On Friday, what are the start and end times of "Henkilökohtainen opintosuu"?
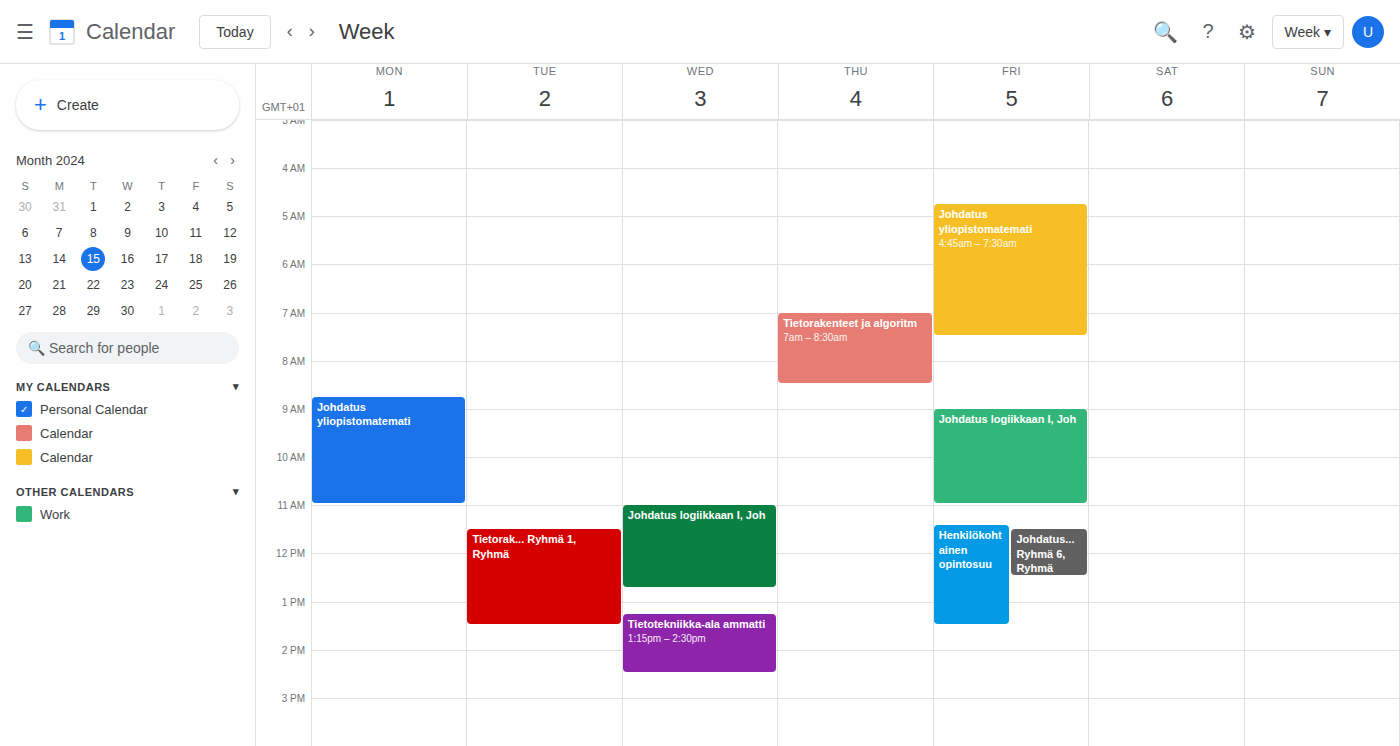
11:25 AM to 1:30 PM